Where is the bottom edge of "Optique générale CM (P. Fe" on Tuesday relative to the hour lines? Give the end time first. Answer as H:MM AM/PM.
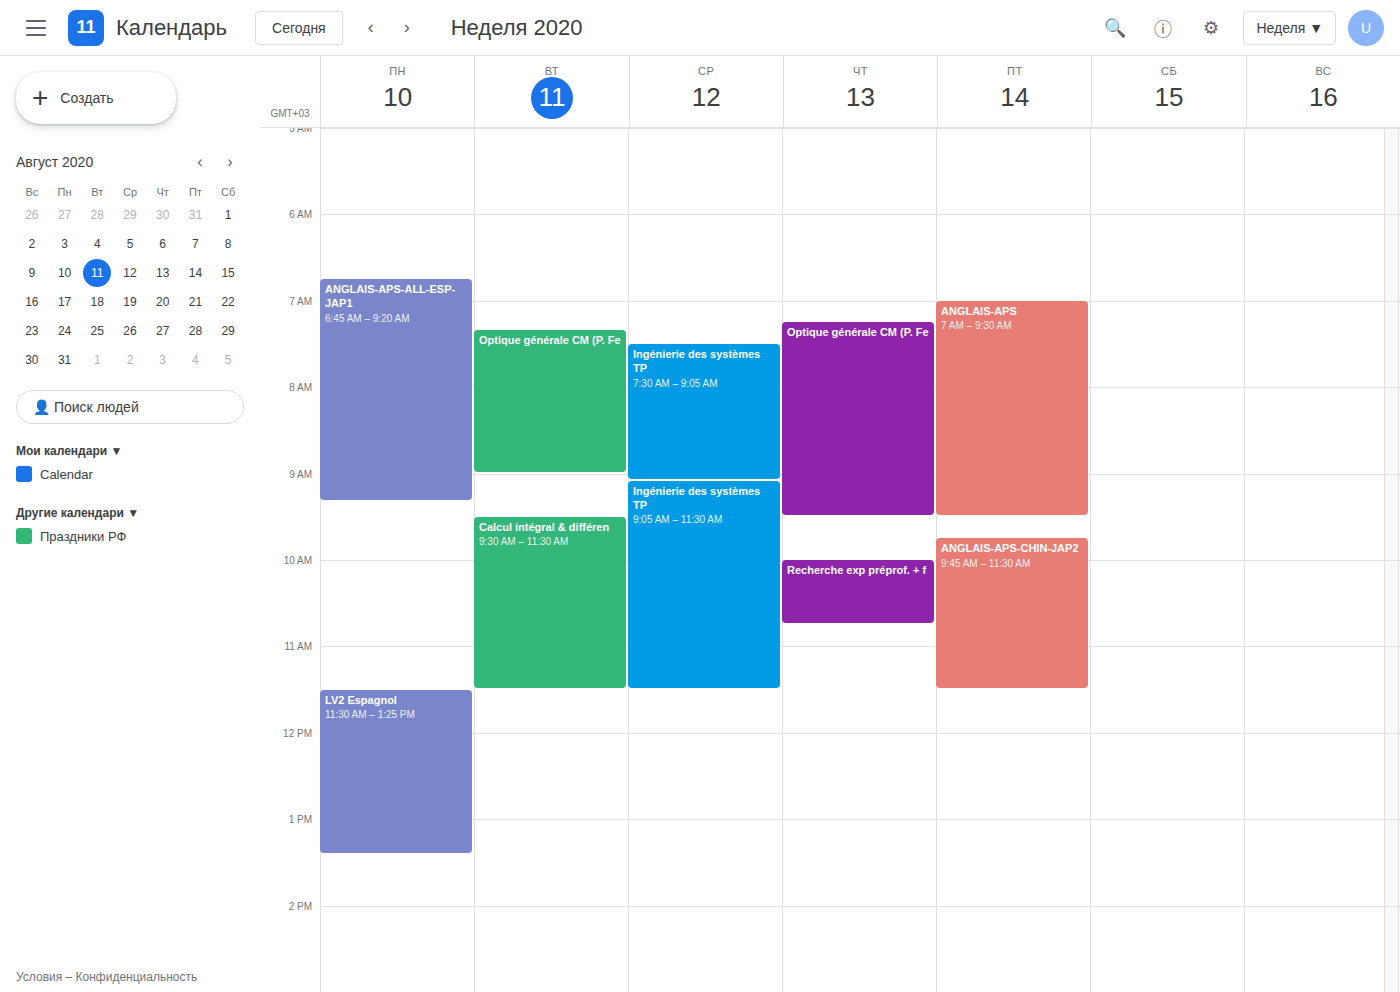
9:00 AM -- exactly on the 9 AM line.